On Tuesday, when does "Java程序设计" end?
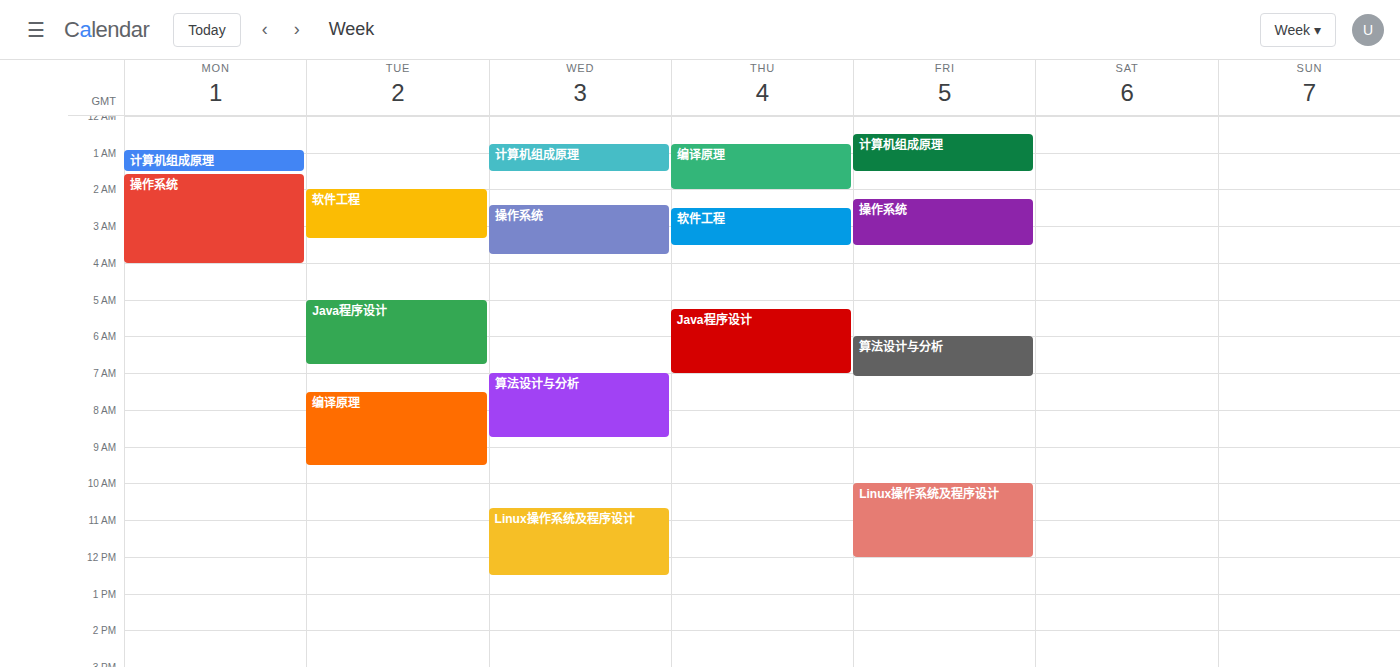
6:45 AM